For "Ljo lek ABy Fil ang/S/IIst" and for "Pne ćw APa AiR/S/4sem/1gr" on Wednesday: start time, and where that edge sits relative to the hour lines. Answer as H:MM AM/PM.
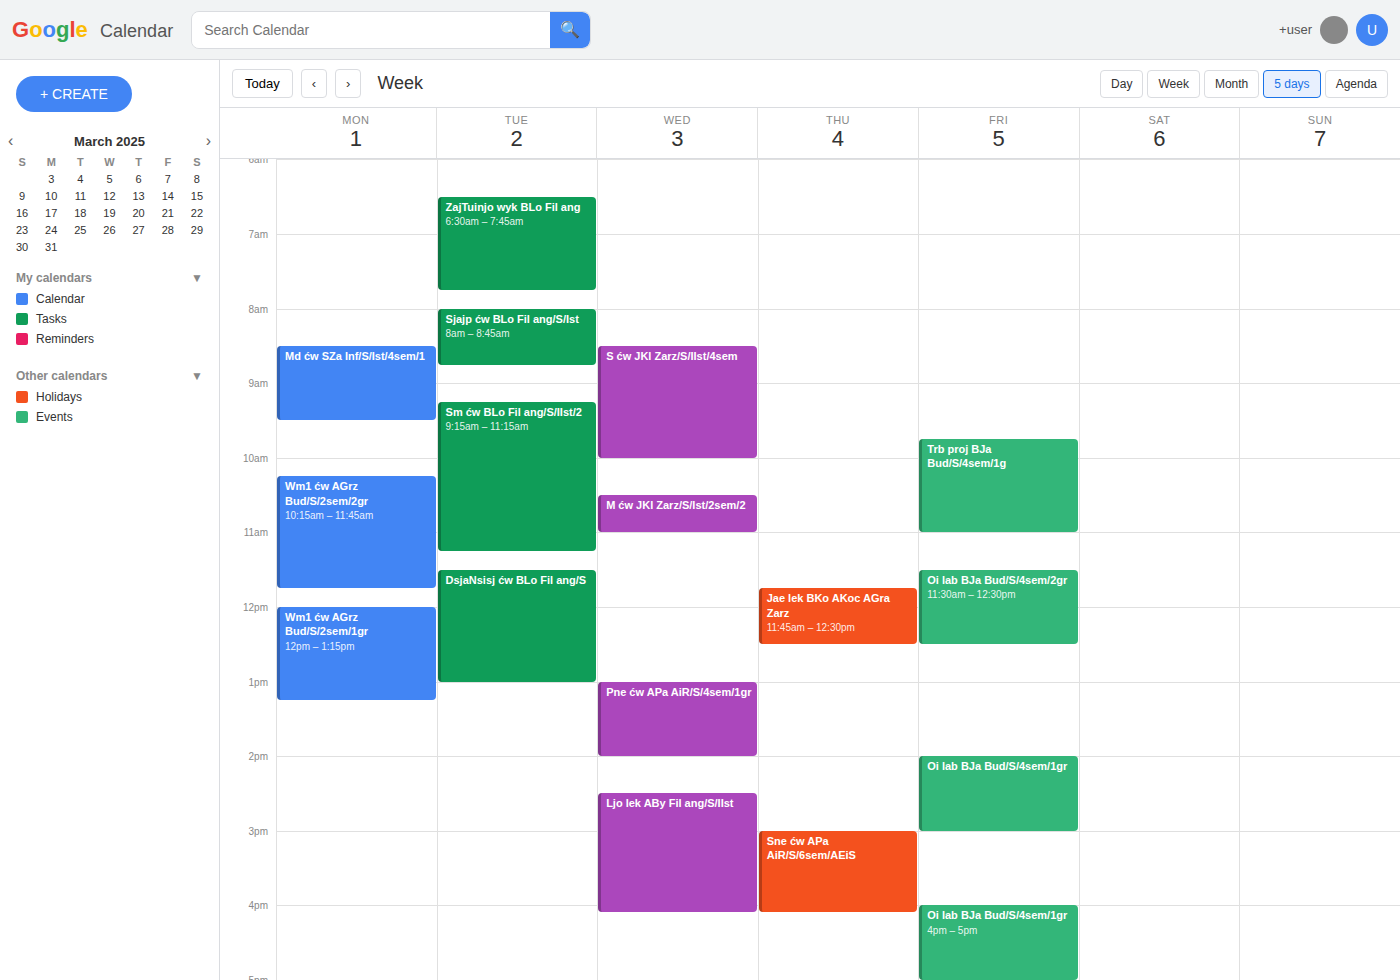
"Ljo lek ABy Fil ang/S/IIst": 2:30 PM, halfway between the 2 PM and 3 PM lines. "Pne ćw APa AiR/S/4sem/1gr": 1:00 PM, exactly on the 1 PM line.